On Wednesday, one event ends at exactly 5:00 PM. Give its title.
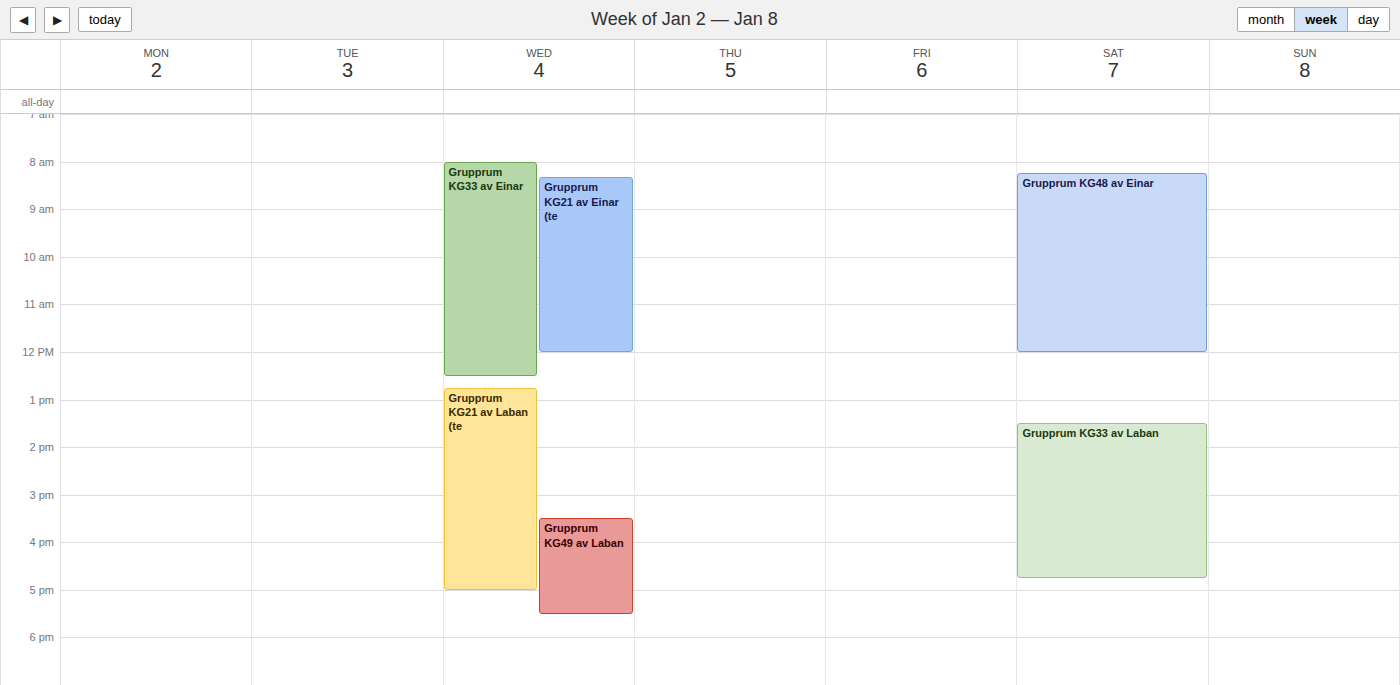
"Grupprum KG21 av Laban (te"